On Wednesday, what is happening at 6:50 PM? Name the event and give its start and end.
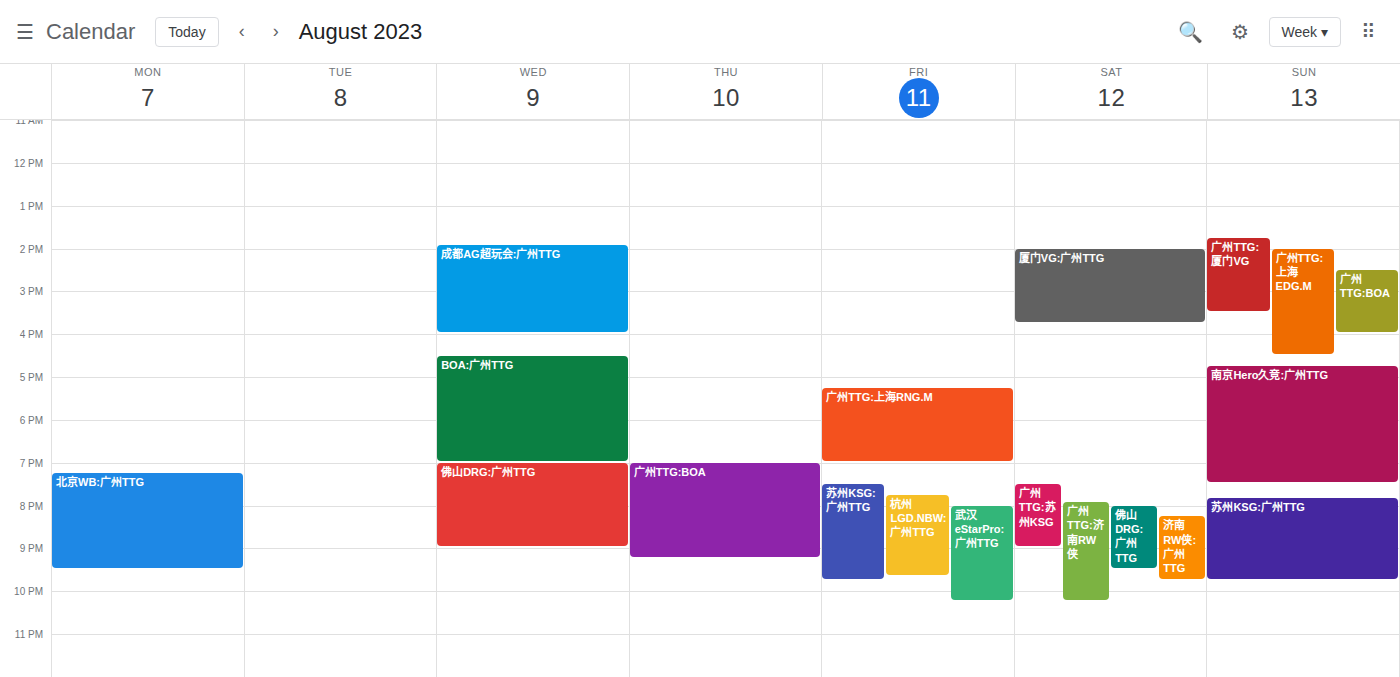
"BOA:广州TTG", 4:30 PM to 7:00 PM